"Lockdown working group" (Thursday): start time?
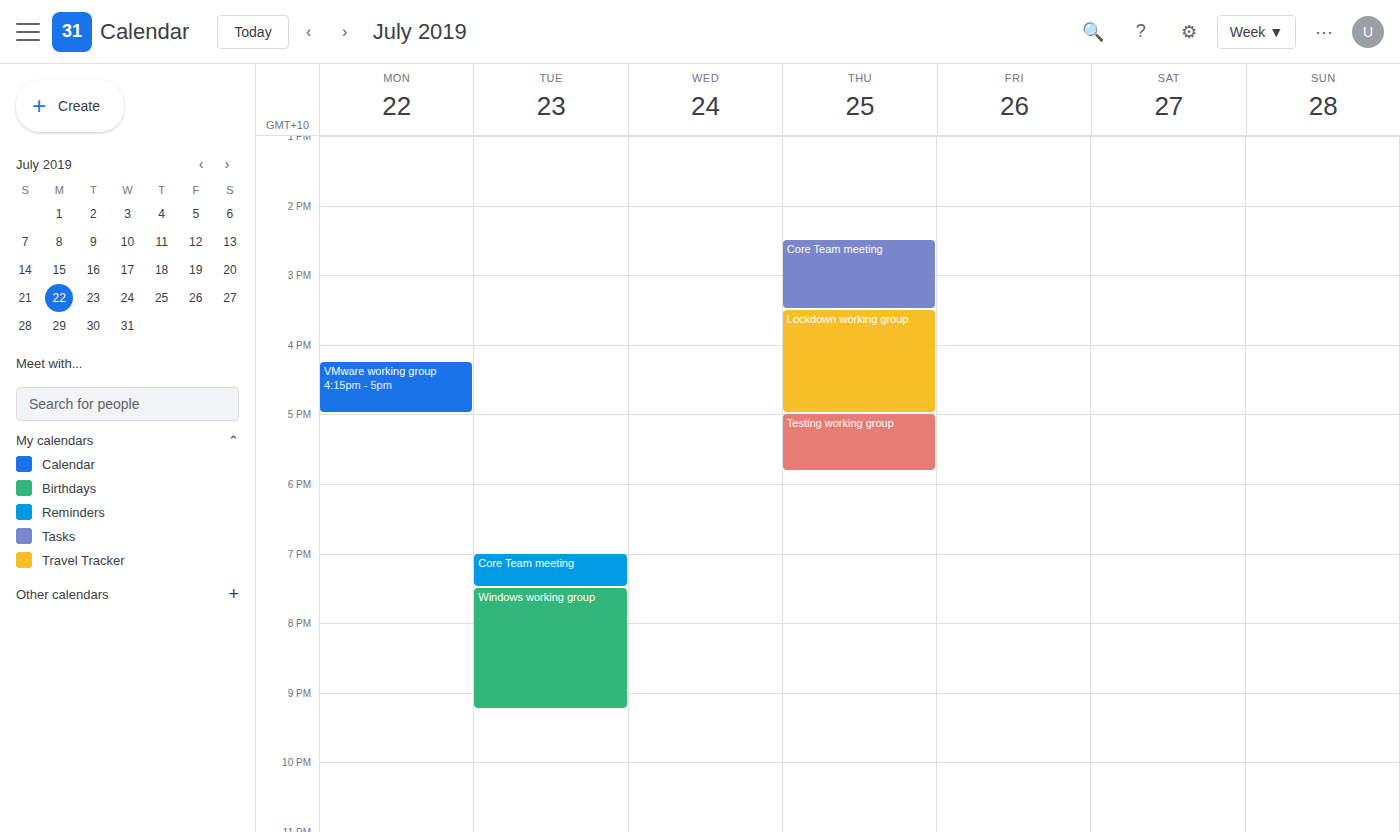
3:30 PM